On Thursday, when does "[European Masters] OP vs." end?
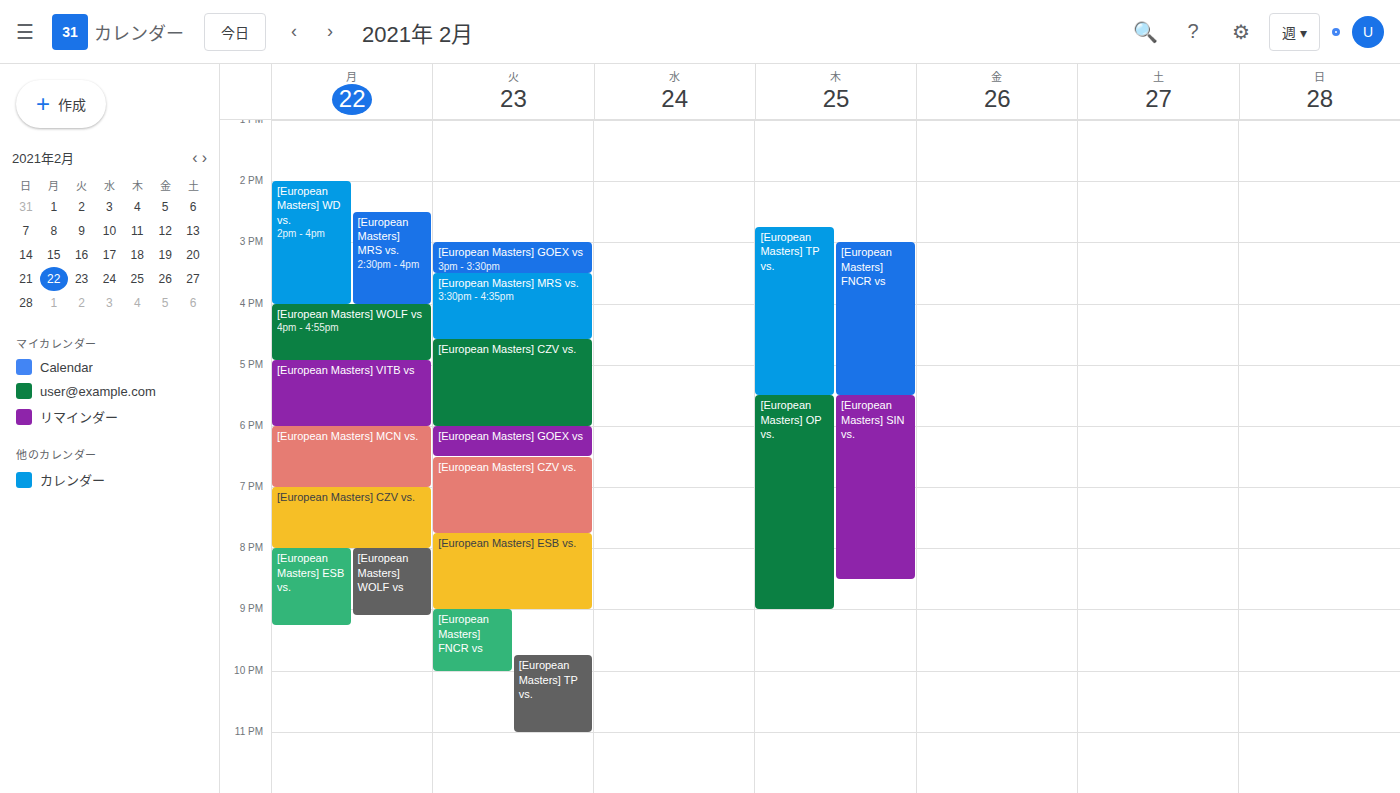
9:00 PM